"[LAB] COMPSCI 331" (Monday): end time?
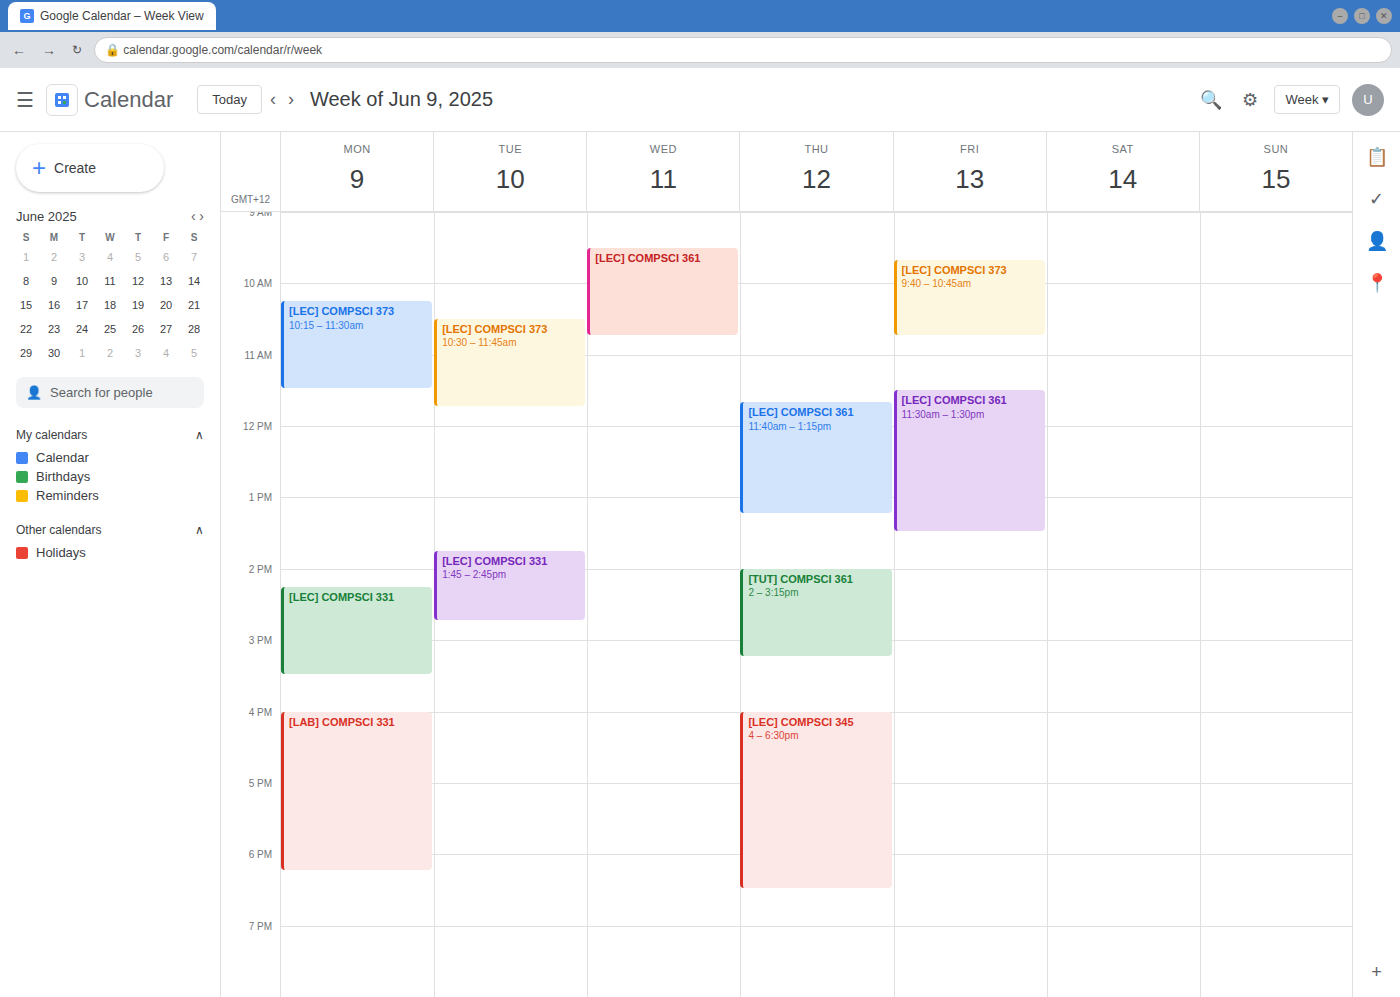
6:15 PM